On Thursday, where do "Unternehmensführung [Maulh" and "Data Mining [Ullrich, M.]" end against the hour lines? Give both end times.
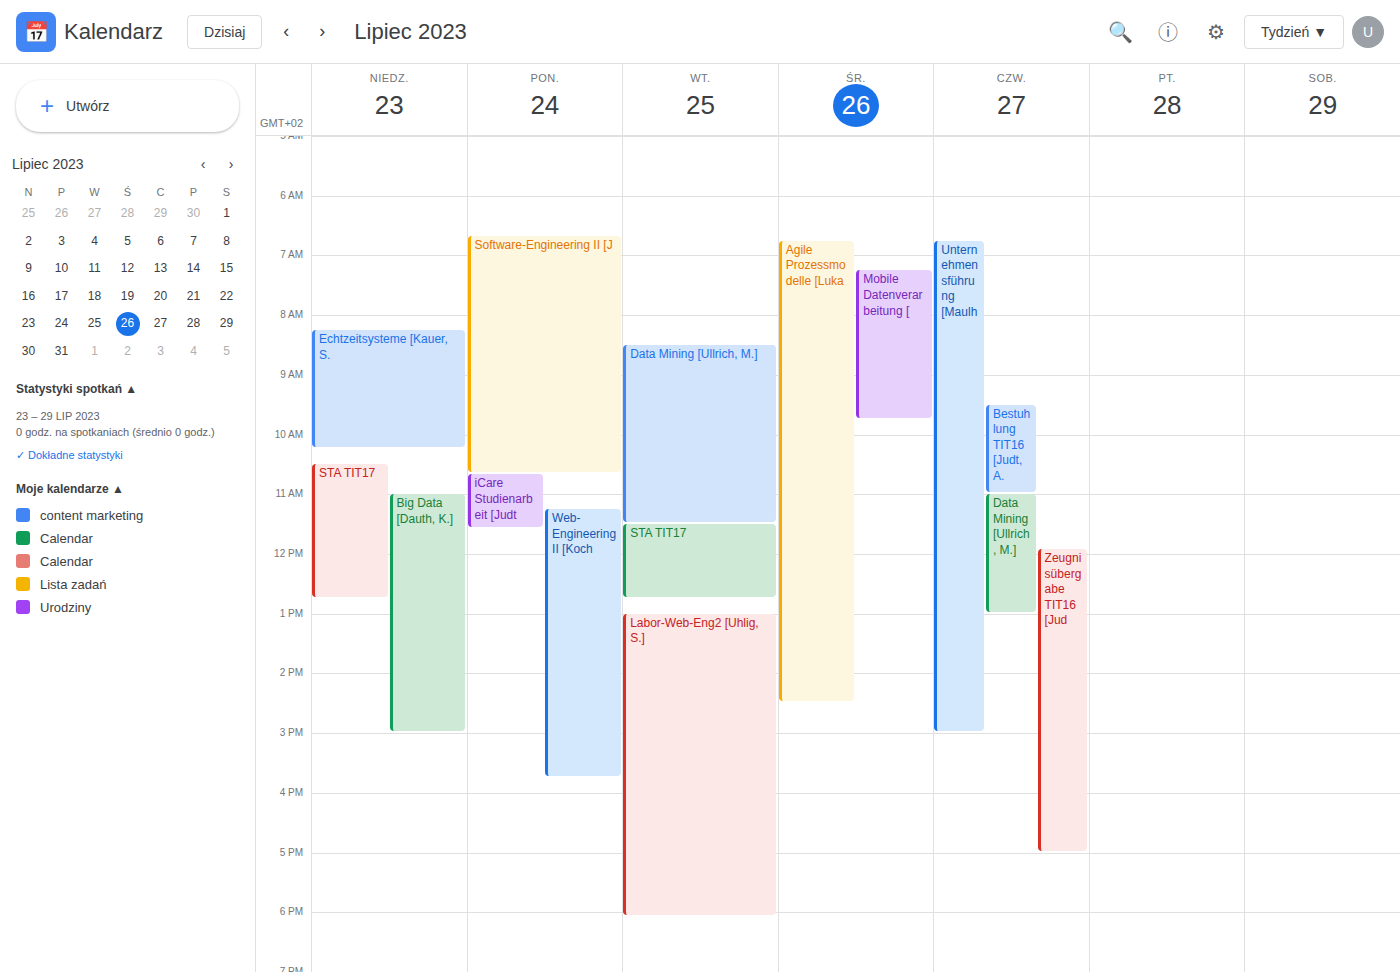
"Unternehmensführung [Maulh": 15:00, exactly on the 15:00 line. "Data Mining [Ullrich, M.]": 13:00, exactly on the 13:00 line.